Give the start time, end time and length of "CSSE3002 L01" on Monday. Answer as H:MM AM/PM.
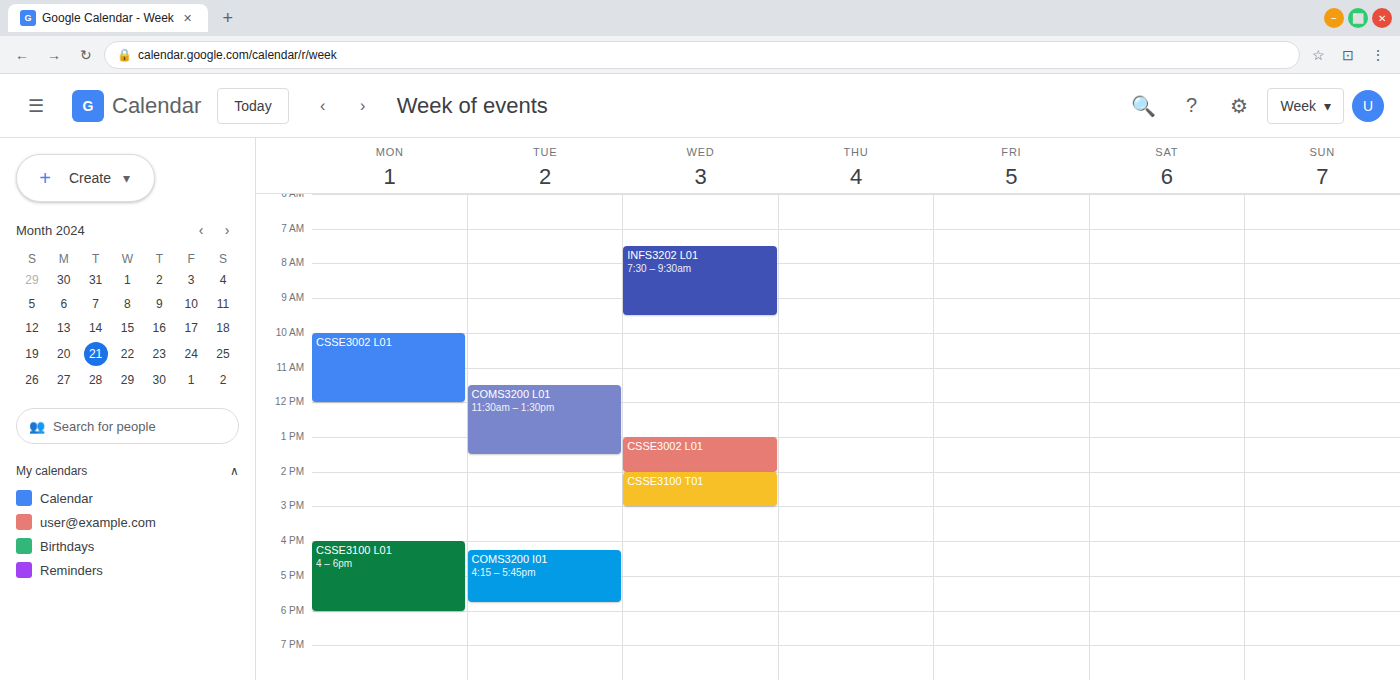
10:00 AM to 12:00 PM, 2 hours